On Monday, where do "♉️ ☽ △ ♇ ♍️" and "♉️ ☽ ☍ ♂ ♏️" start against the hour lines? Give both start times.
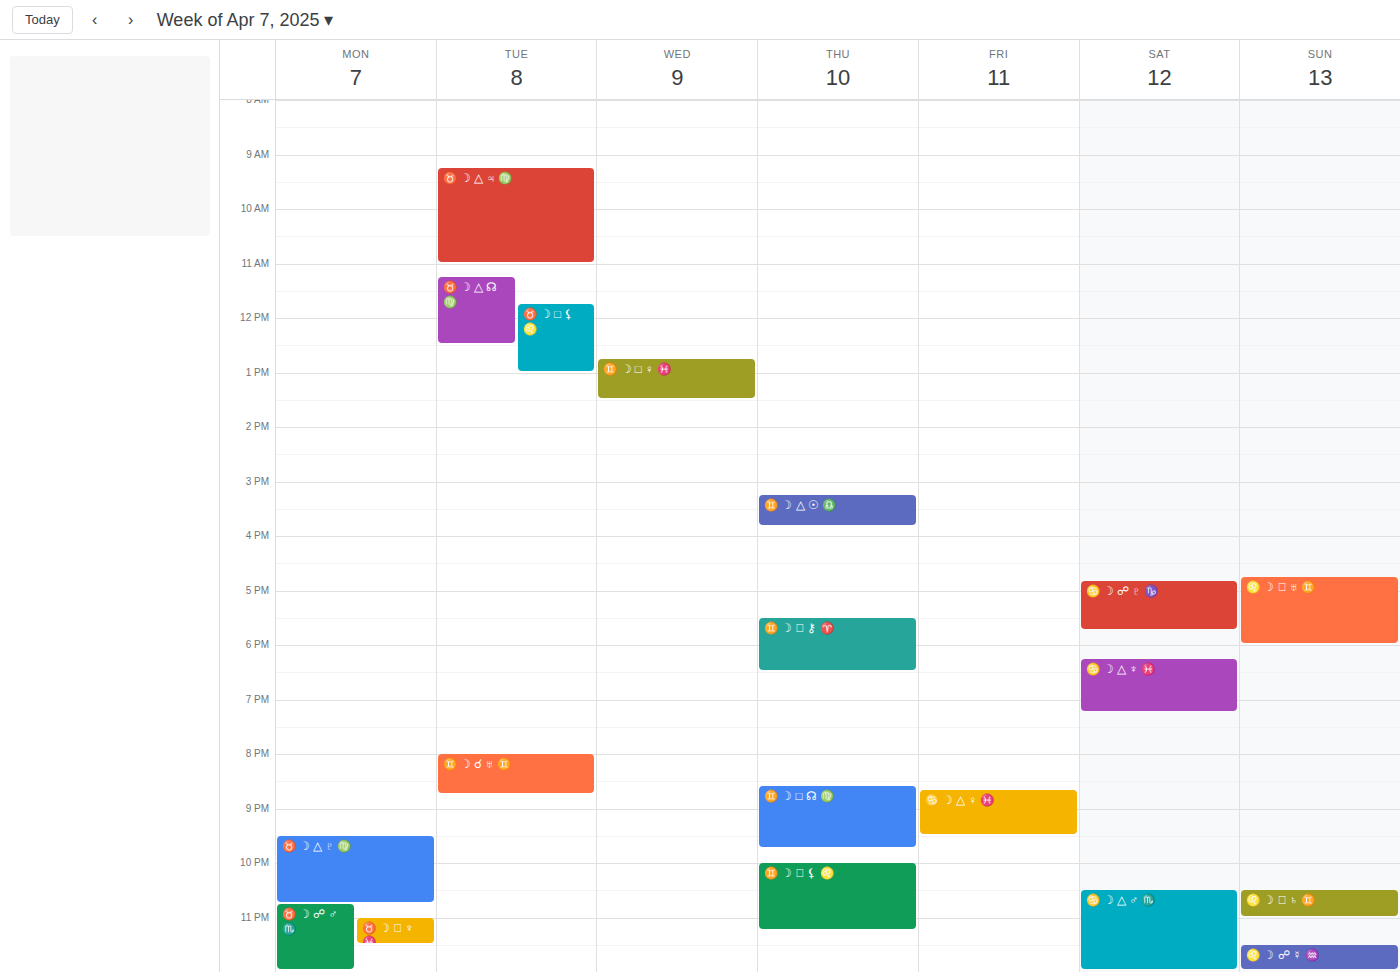
"♉️ ☽ △ ♇ ♍️": 21:30, halfway between the 21:00 and 22:00 lines. "♉️ ☽ ☍ ♂ ♏️": 22:45, neither: three quarters of the way from the 22:00 line to the 23:00 line.